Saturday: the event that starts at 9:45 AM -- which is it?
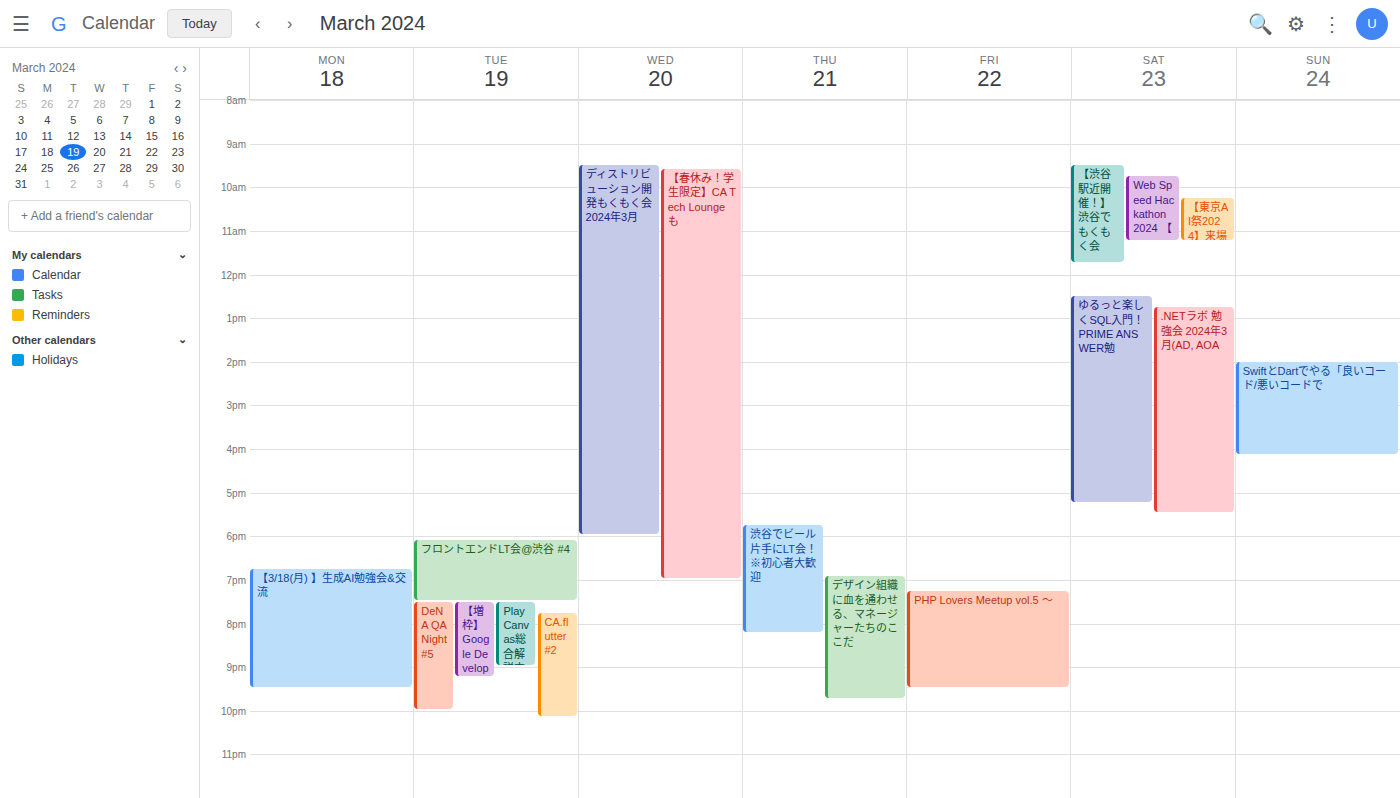
"Web Speed Hackathon 2024 【"